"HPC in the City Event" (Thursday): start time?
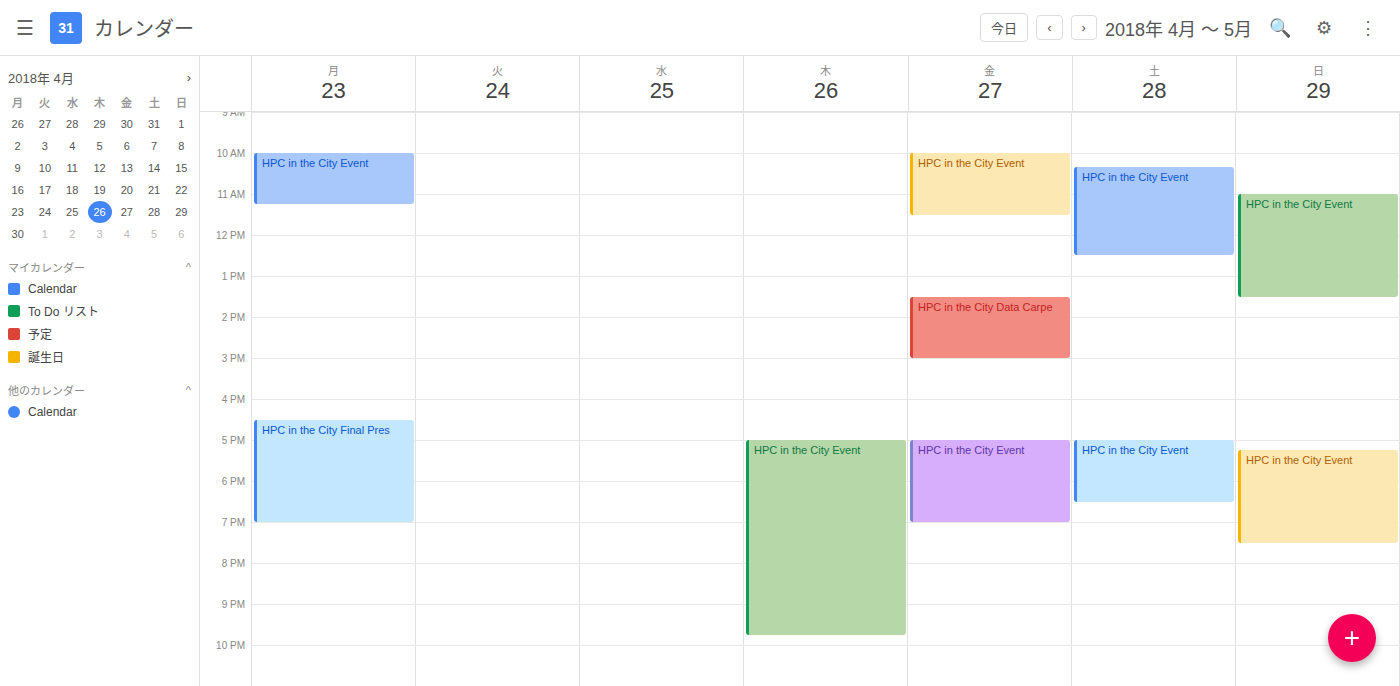
5:00 PM